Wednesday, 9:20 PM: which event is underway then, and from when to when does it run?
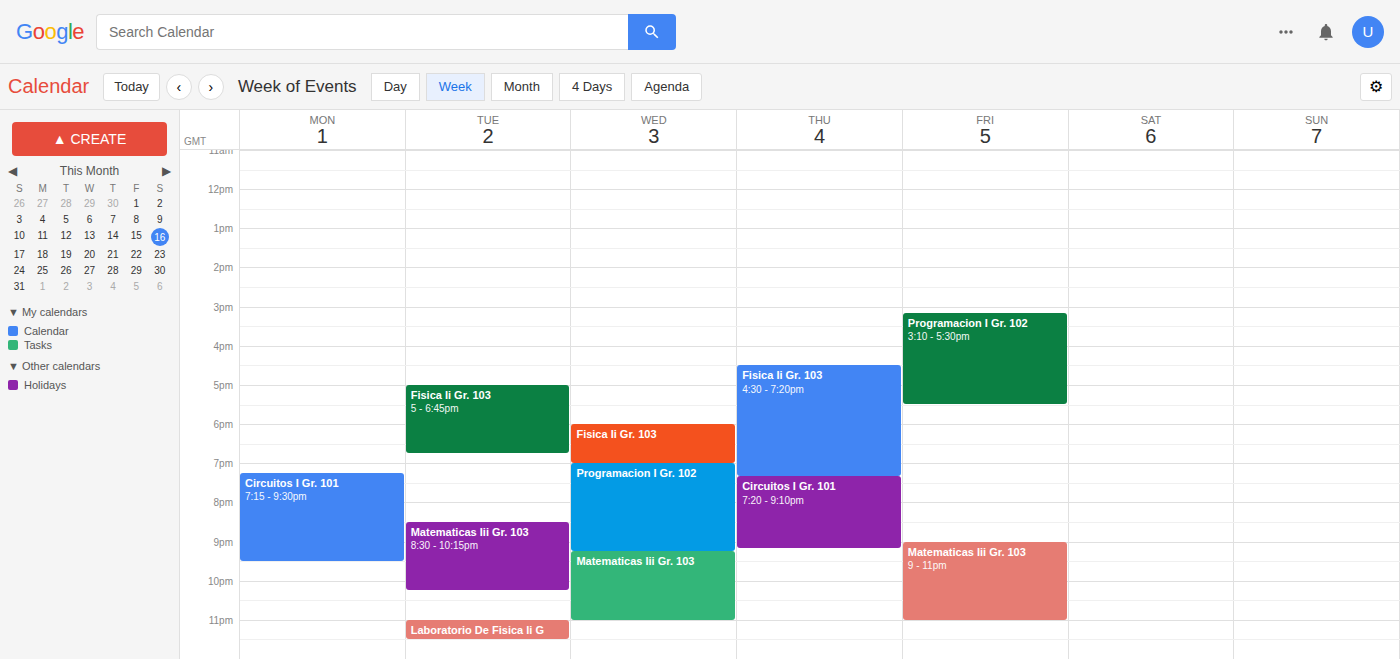
"Matematicas Iii Gr. 103", 9:15 PM to 11:00 PM